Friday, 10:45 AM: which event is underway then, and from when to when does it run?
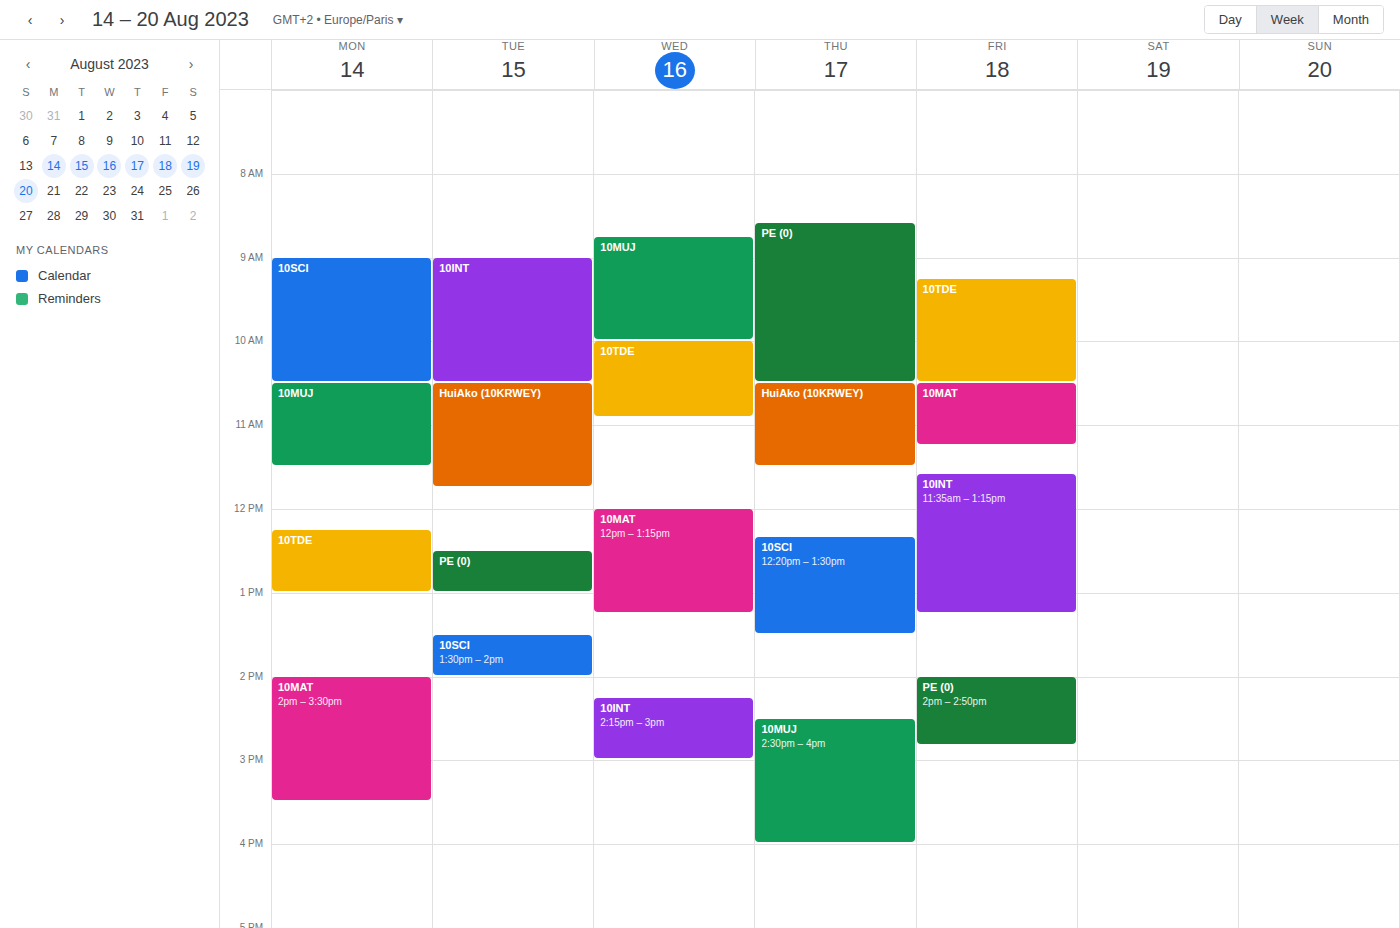
"10MAT", 10:30 AM to 11:15 AM